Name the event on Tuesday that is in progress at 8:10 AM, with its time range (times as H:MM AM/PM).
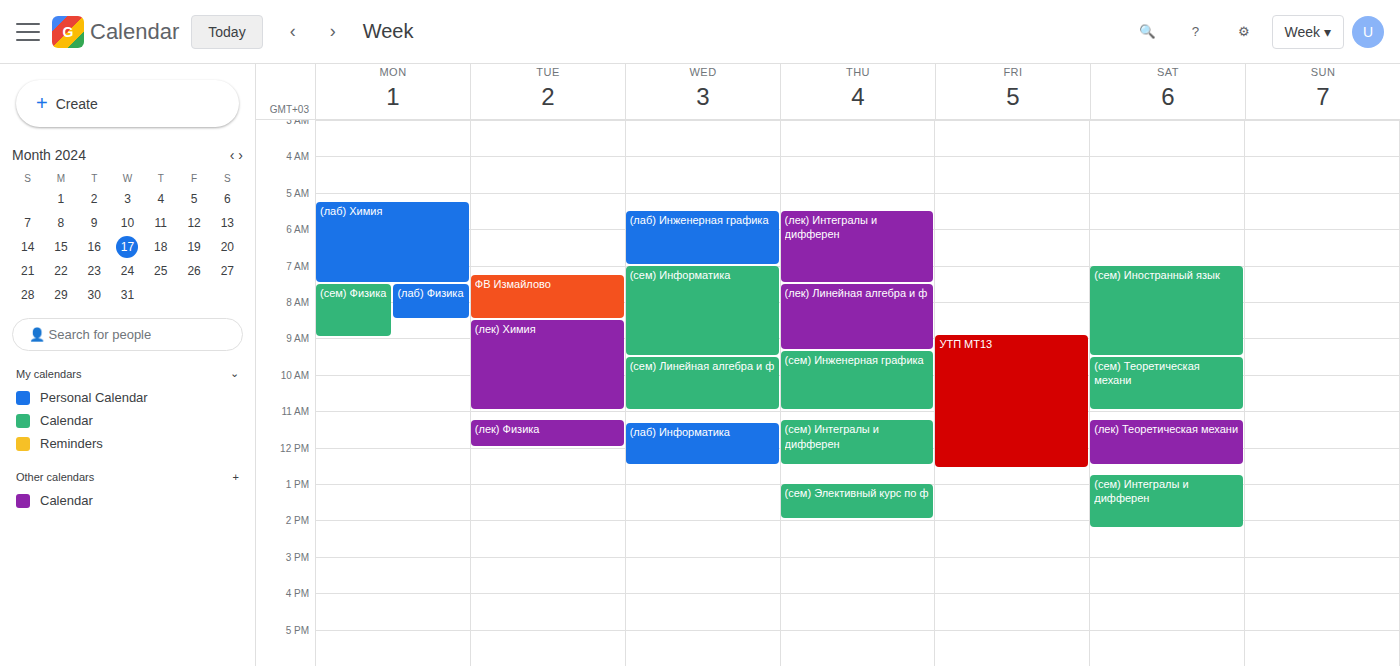
"ФВ Измайлово", 7:15 AM to 8:30 AM